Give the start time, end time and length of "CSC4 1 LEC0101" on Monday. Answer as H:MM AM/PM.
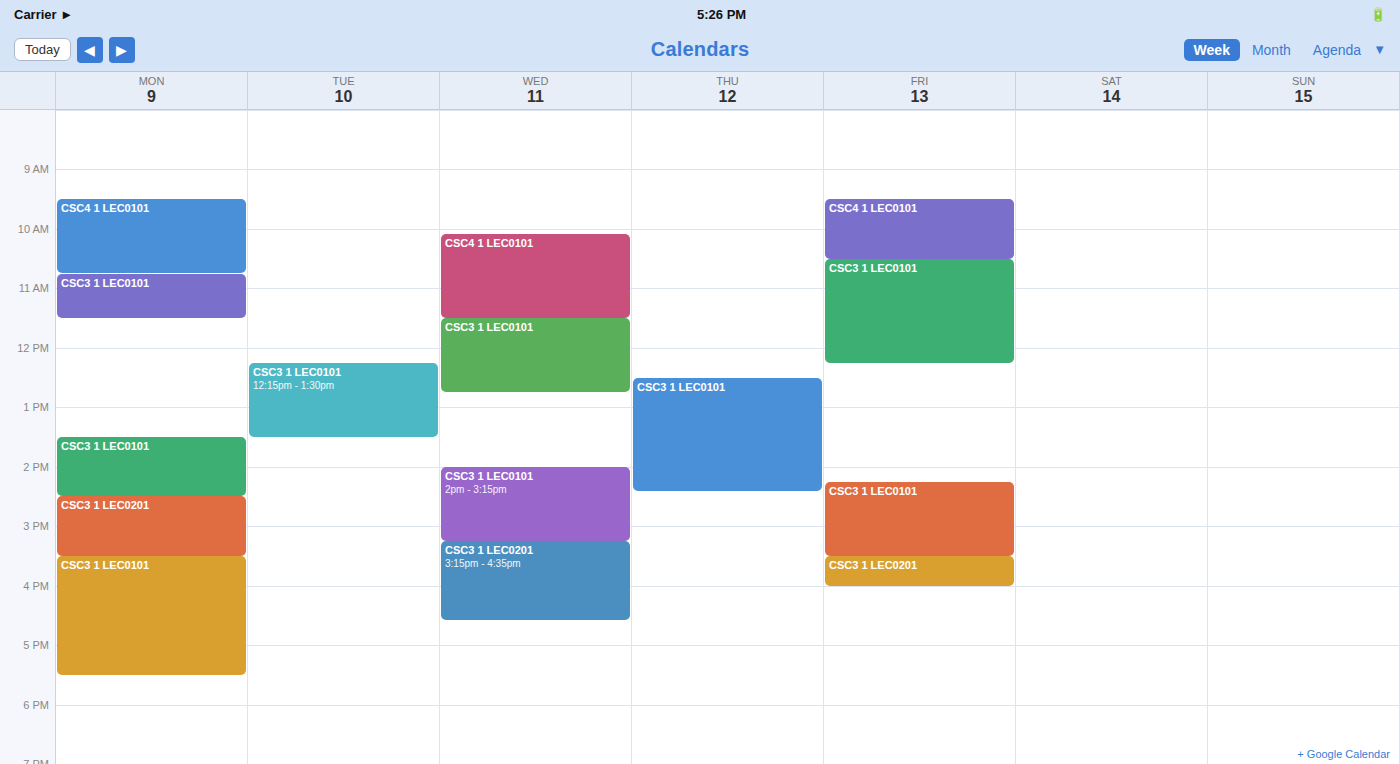
9:30 AM to 10:45 AM, 1 hour 15 minutes